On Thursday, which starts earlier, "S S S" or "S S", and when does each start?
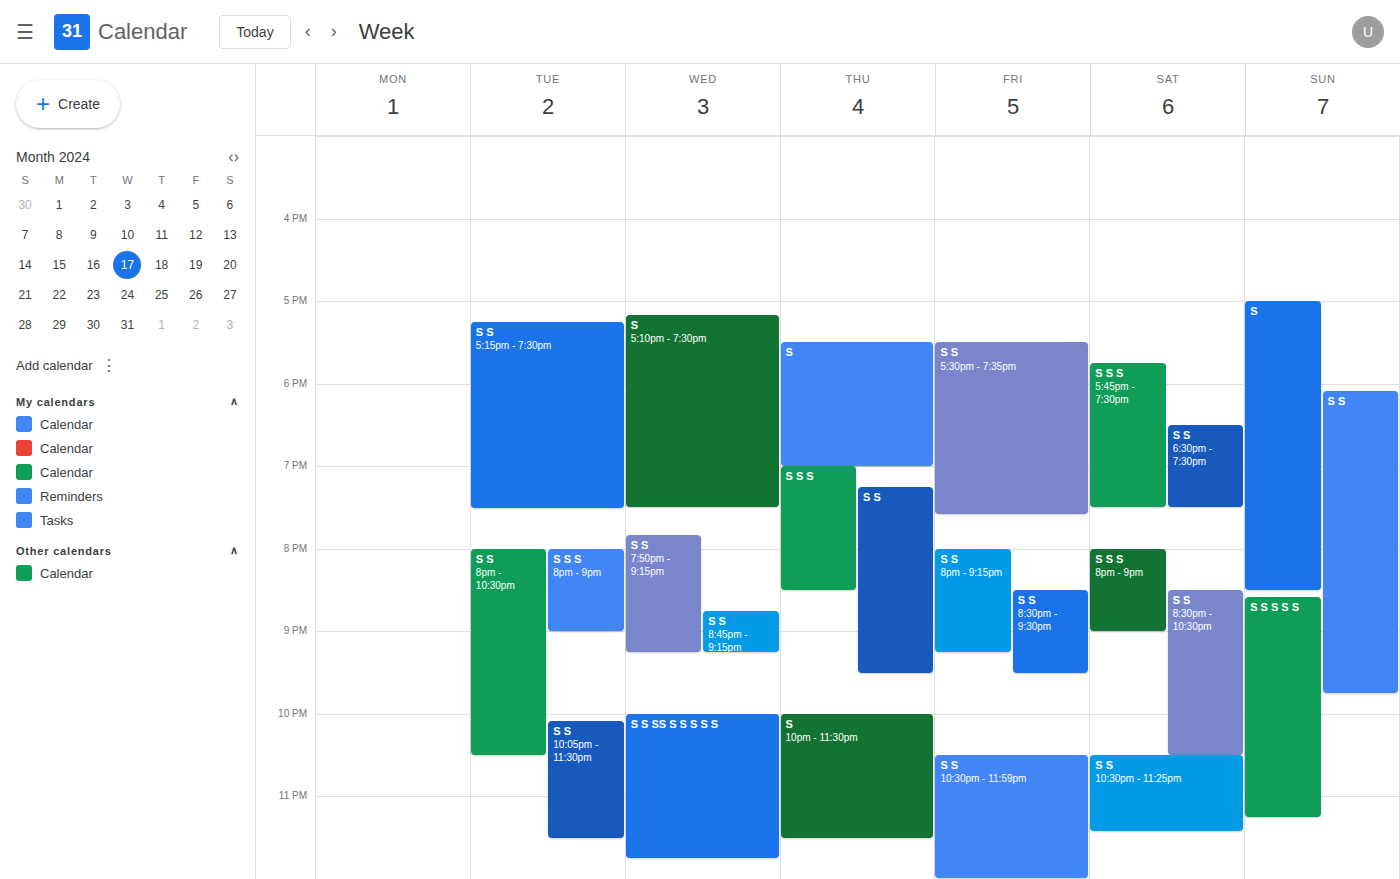
"S S S" 7:00 PM; "S S" 7:15 PM.